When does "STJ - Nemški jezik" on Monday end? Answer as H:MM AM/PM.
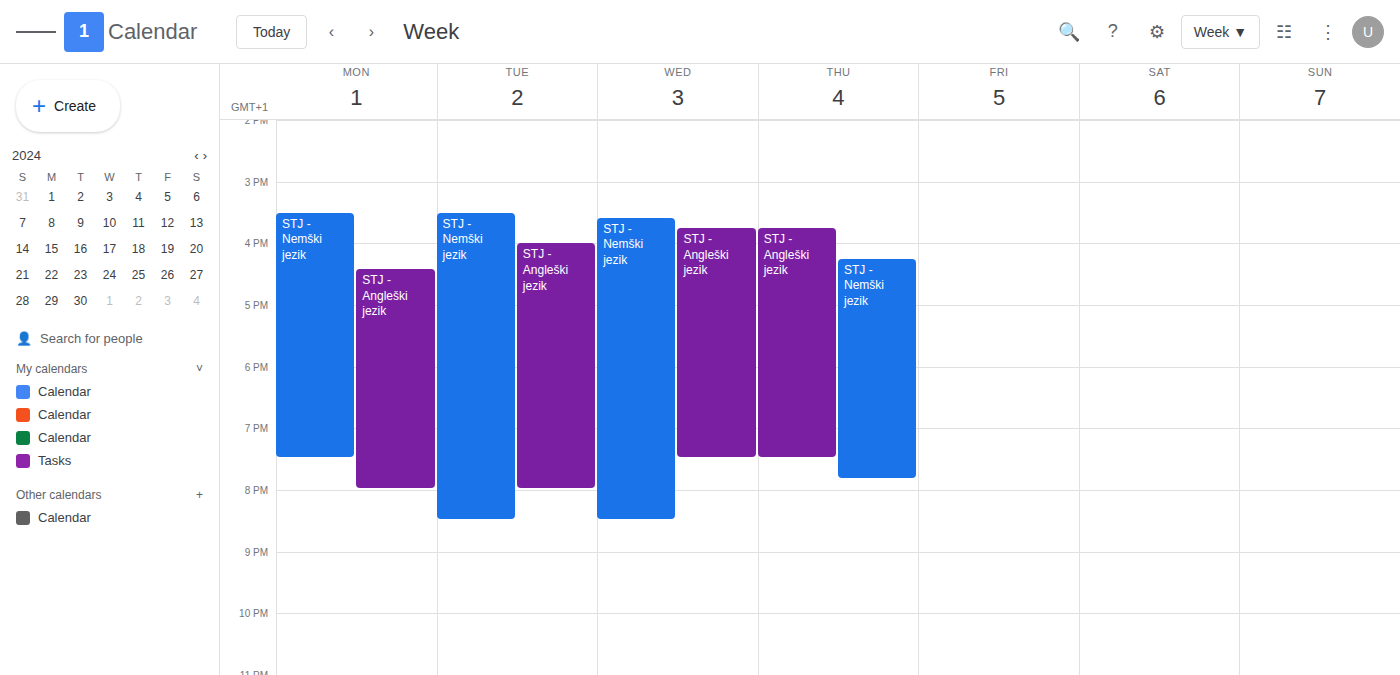
7:30 PM